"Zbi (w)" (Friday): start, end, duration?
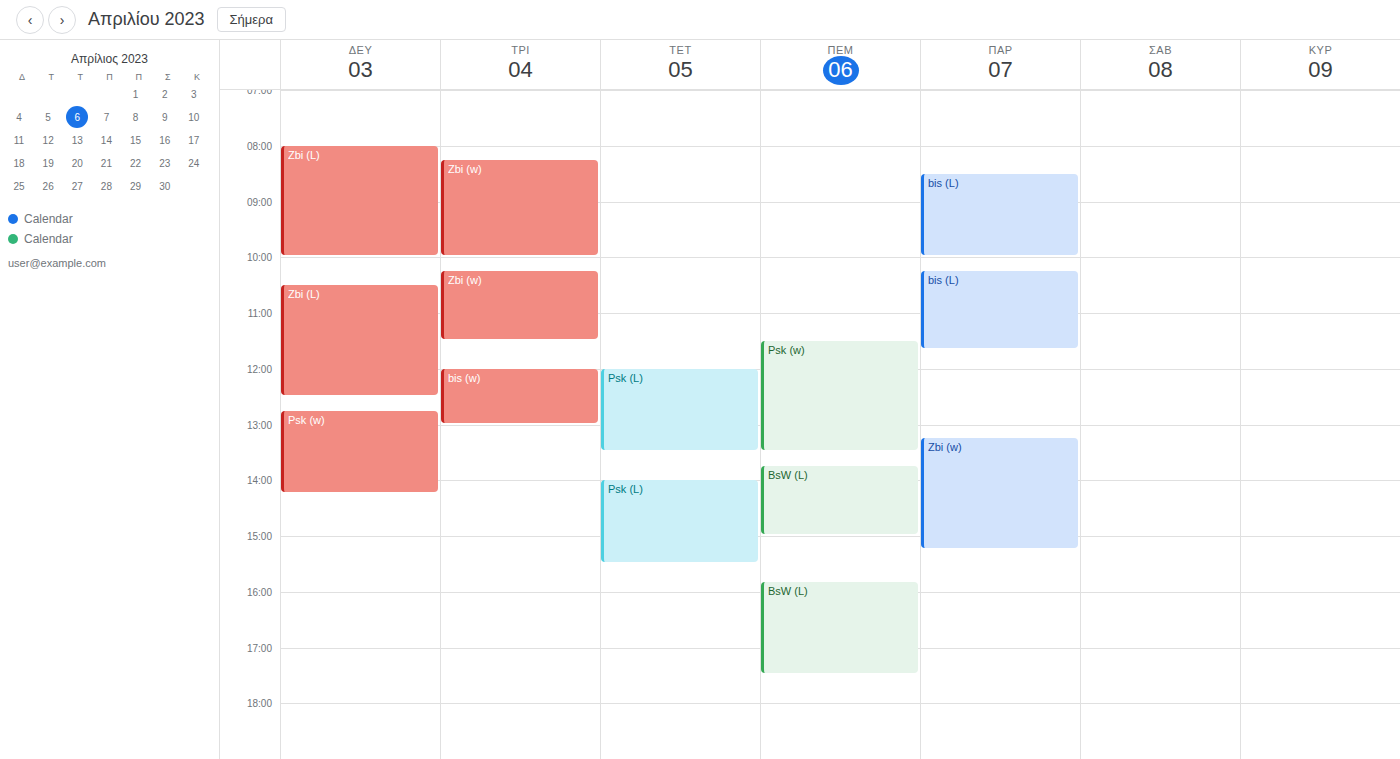
13:15 to 15:15, 2 hours